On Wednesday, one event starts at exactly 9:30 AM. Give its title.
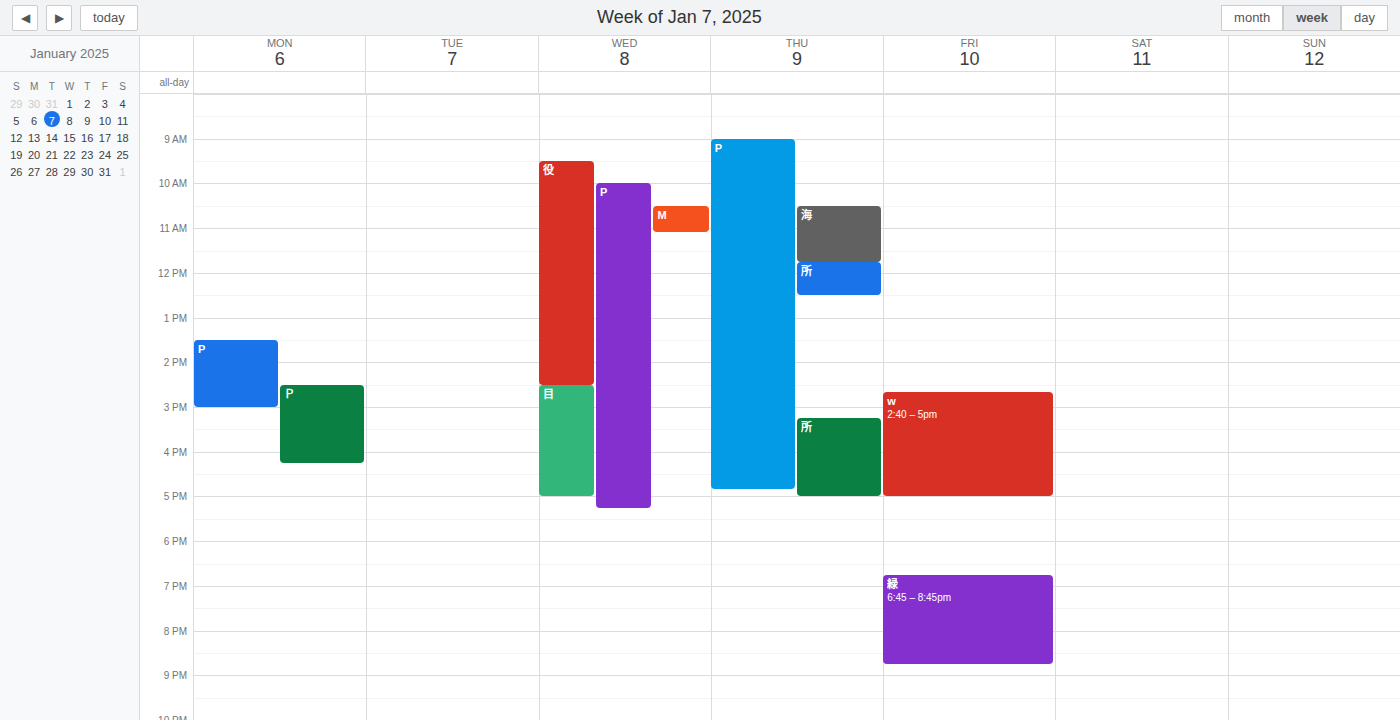
"役"